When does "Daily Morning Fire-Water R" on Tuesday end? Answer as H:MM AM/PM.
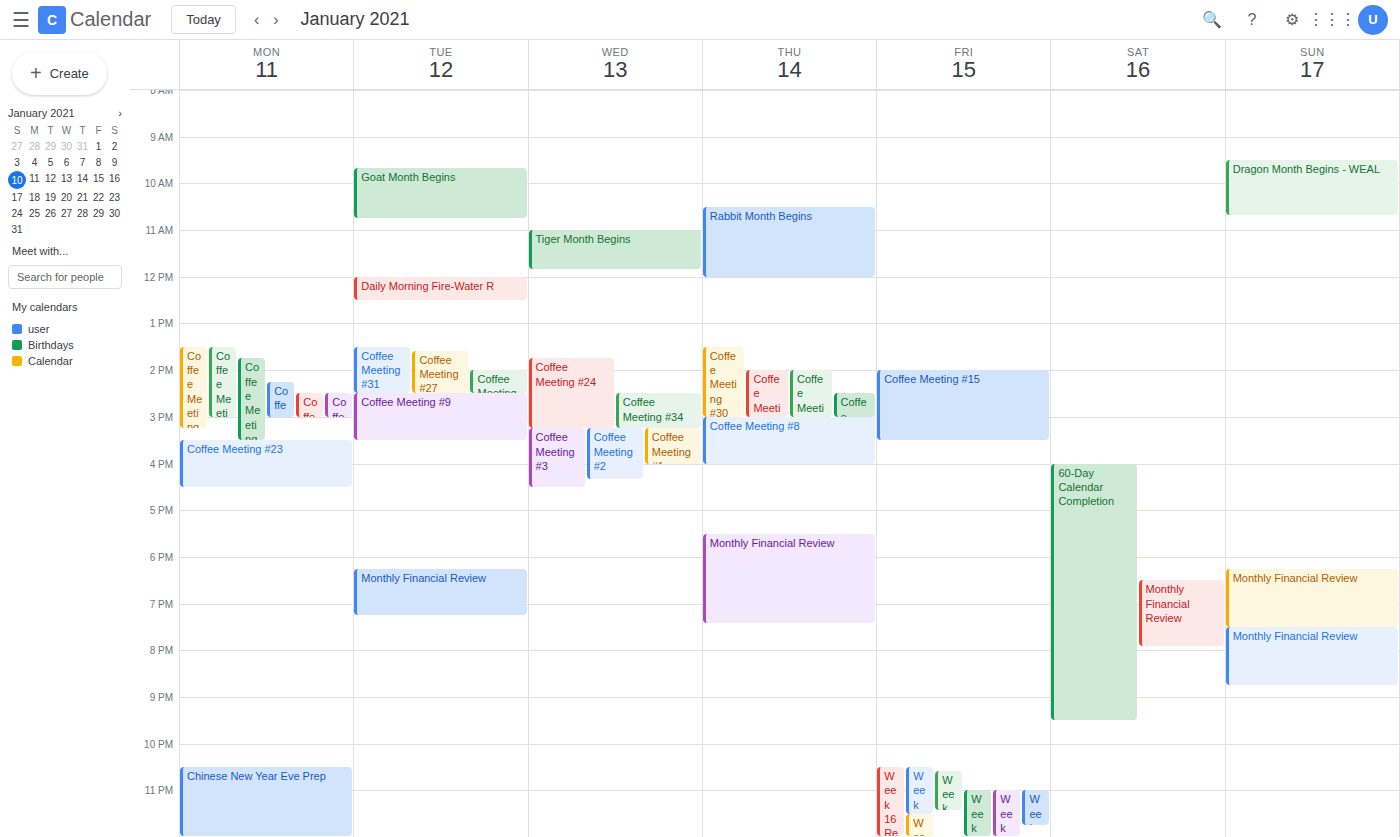
12:30 PM